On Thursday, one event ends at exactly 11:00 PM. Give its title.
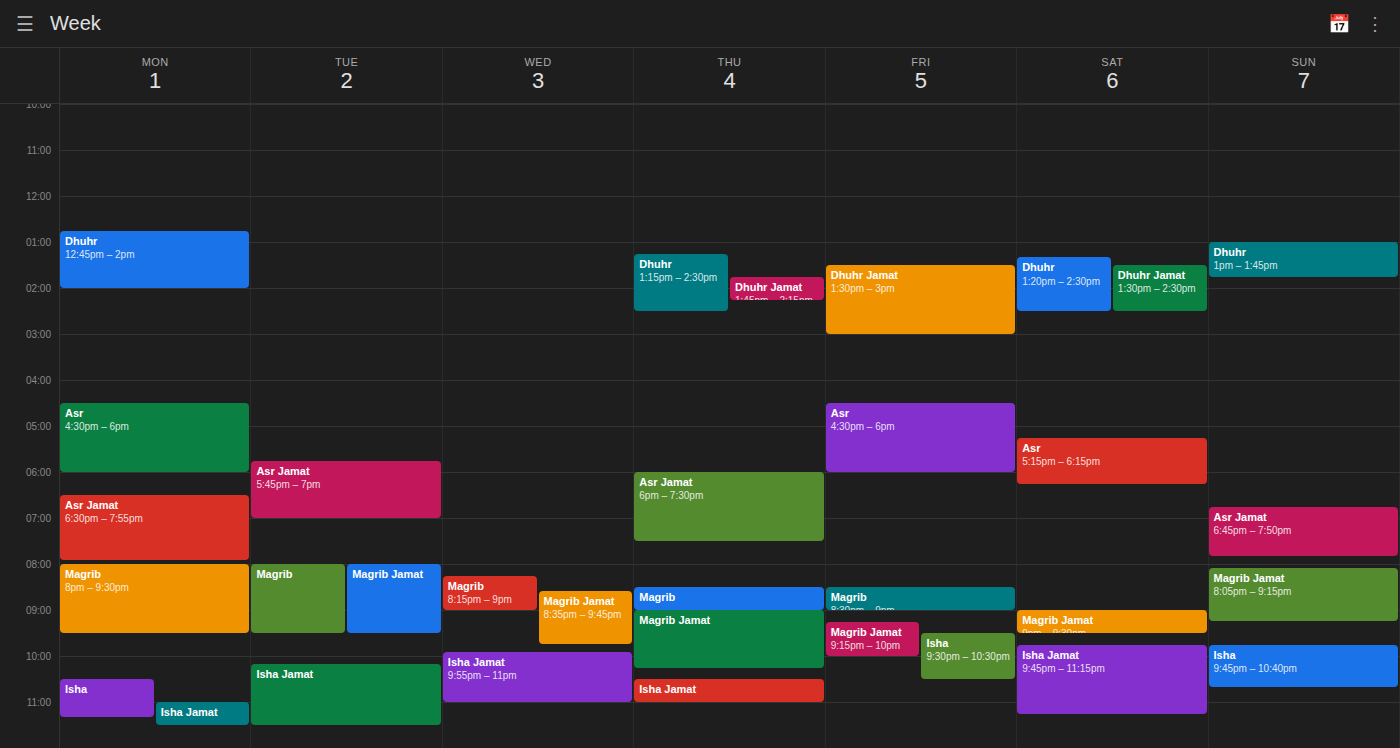
"Isha Jamat"